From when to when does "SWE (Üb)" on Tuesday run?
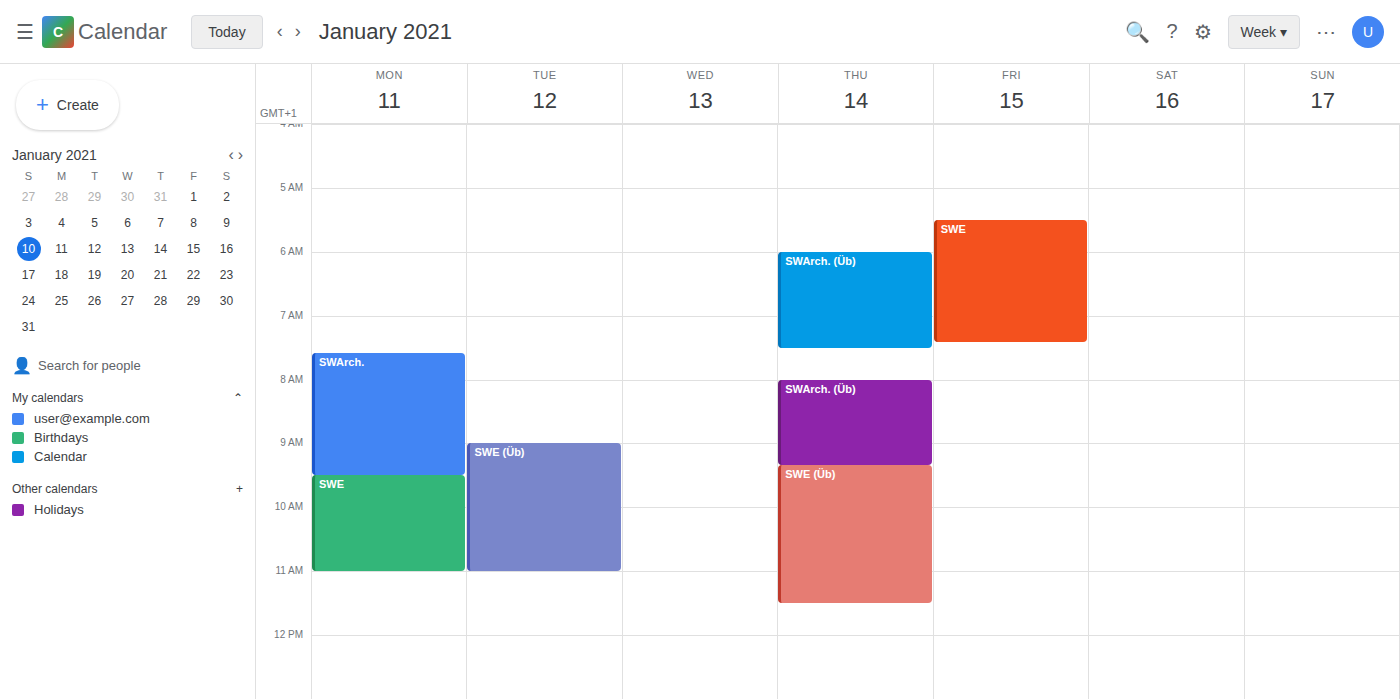
9:00 AM to 11:00 AM